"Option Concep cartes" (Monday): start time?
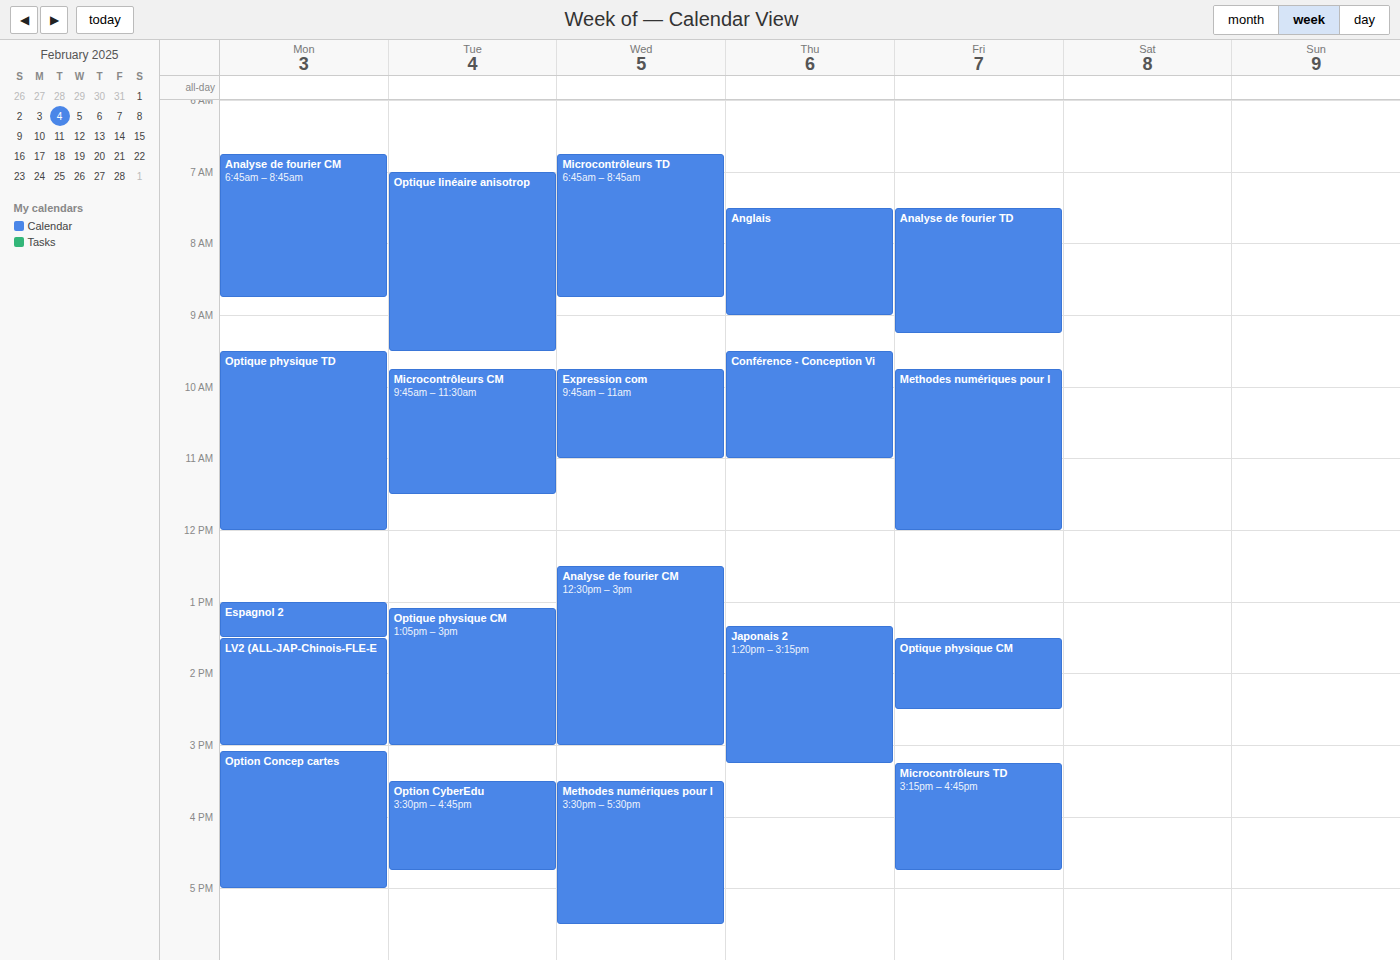
3:05 PM